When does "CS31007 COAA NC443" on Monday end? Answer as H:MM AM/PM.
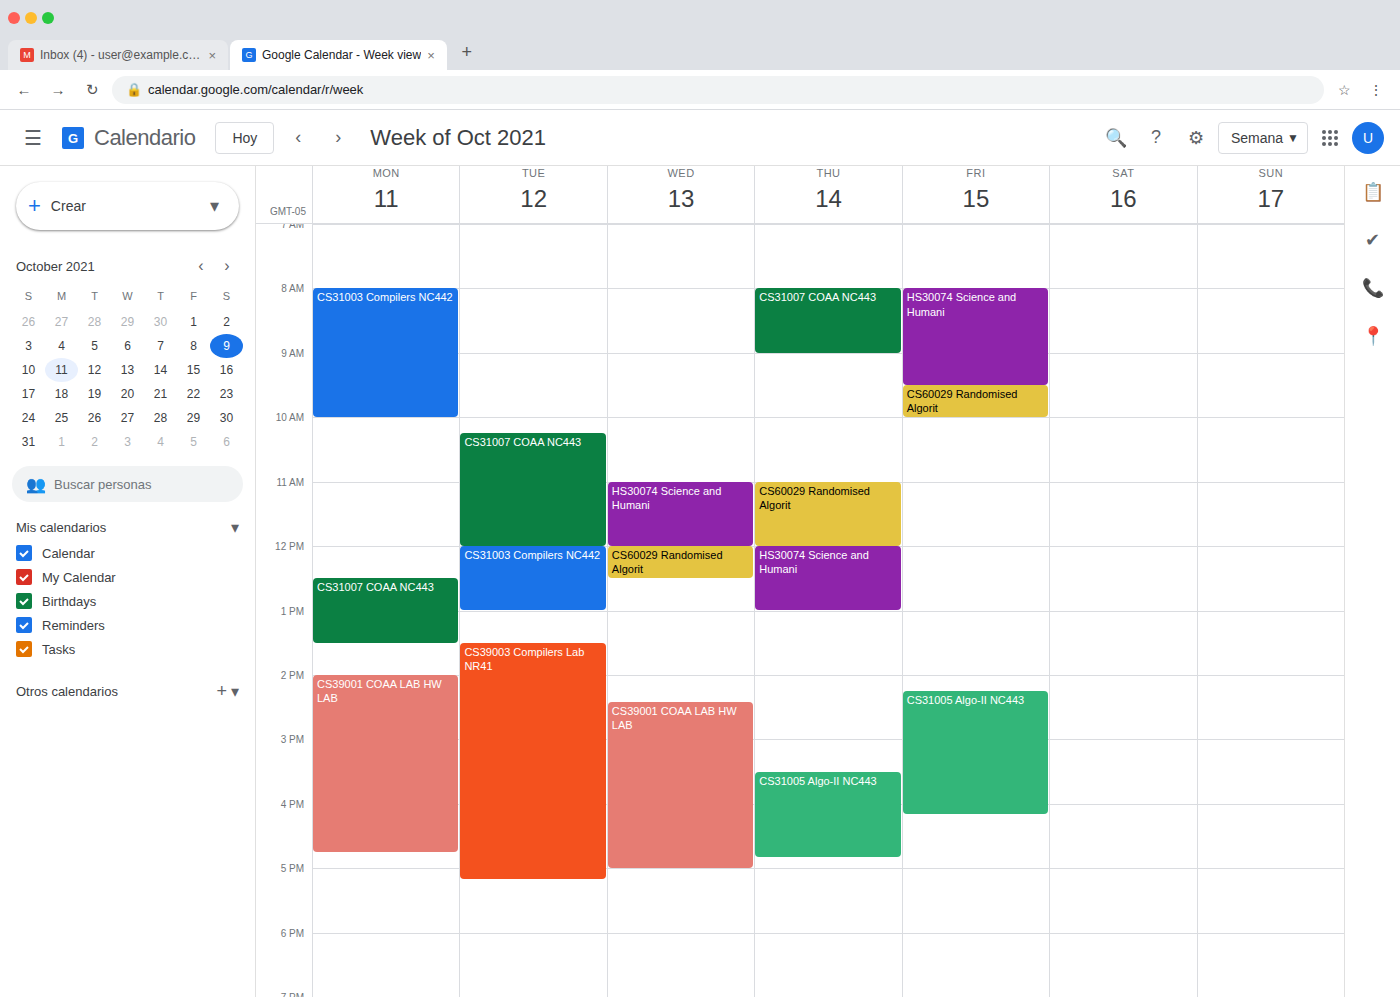
1:30 PM